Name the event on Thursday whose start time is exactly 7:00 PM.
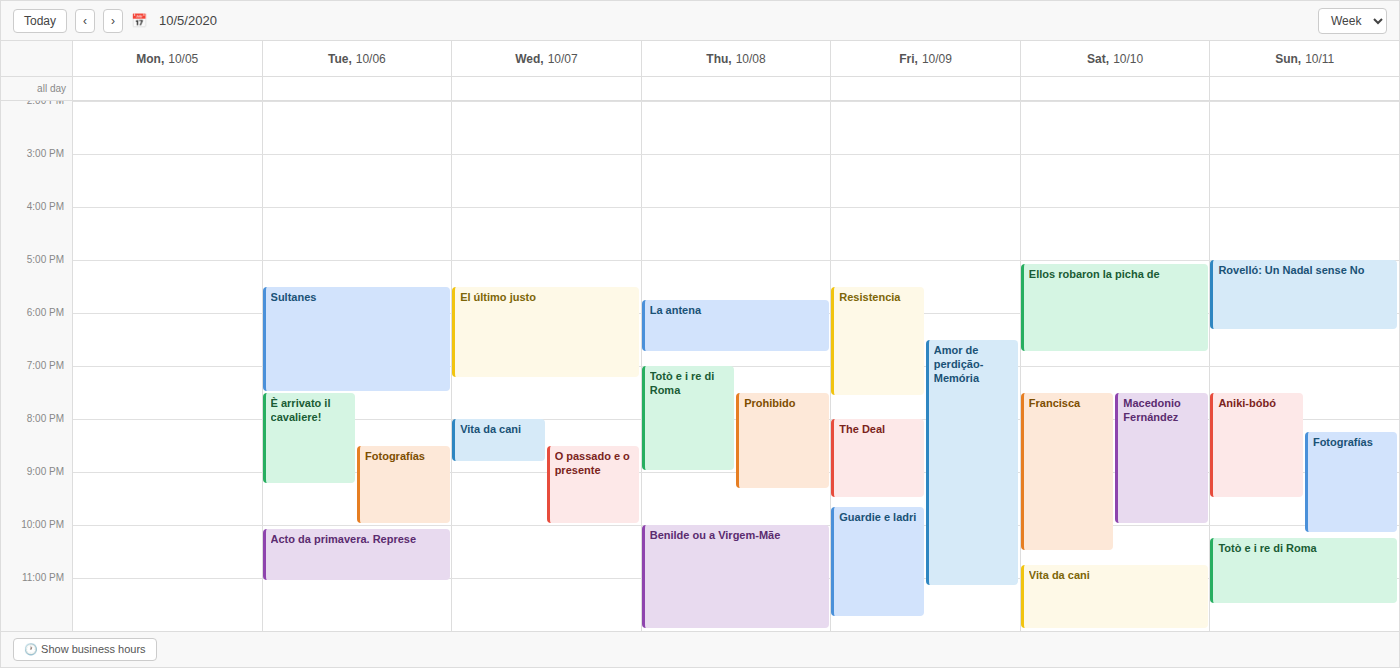
"Totò e i re di Roma"